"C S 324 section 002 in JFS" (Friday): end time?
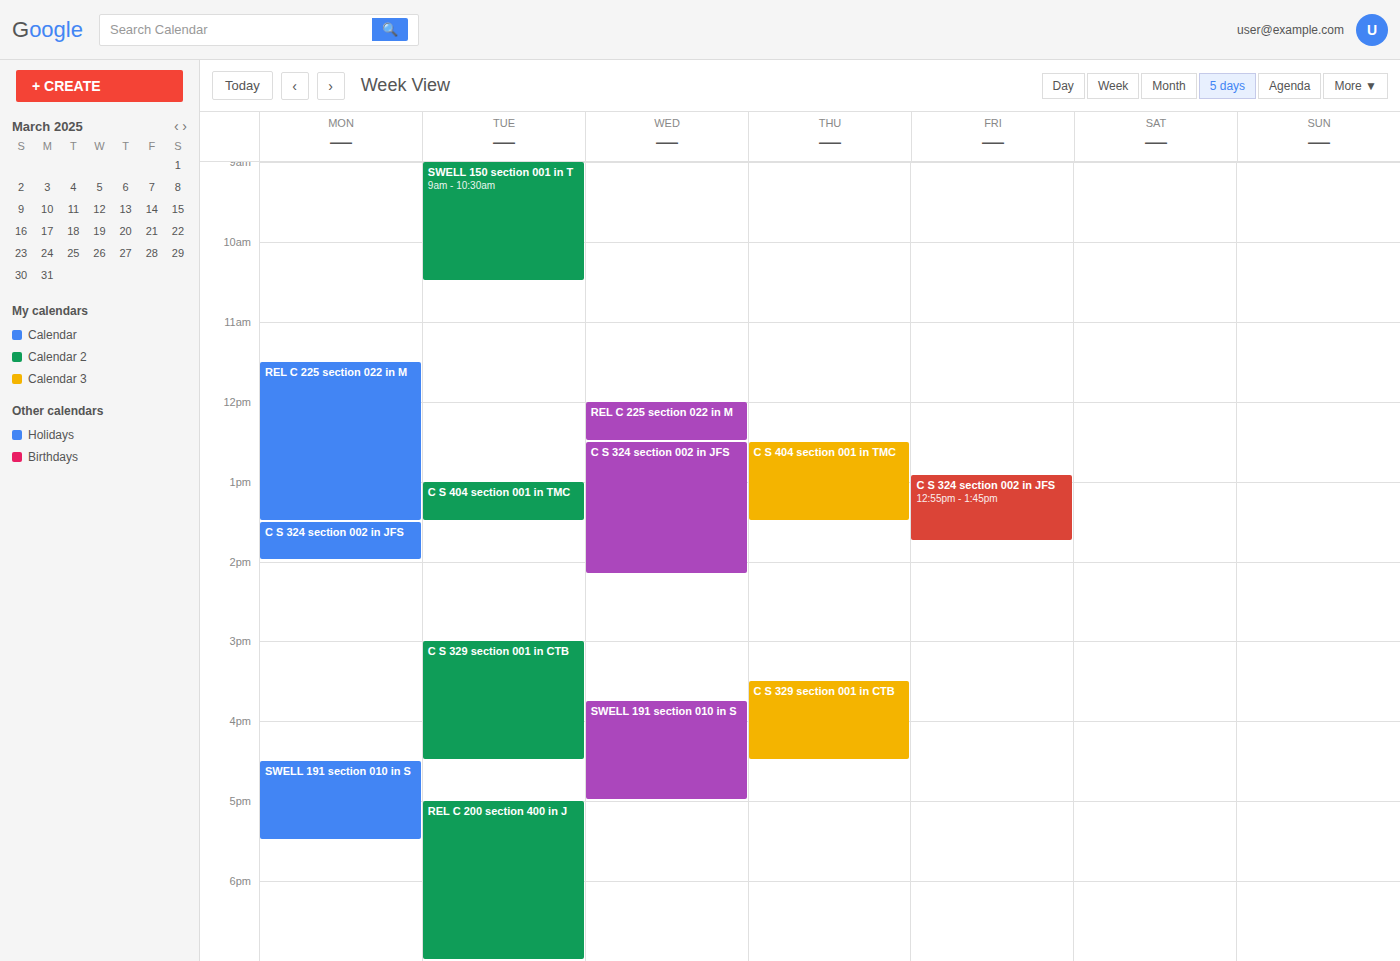
13:45